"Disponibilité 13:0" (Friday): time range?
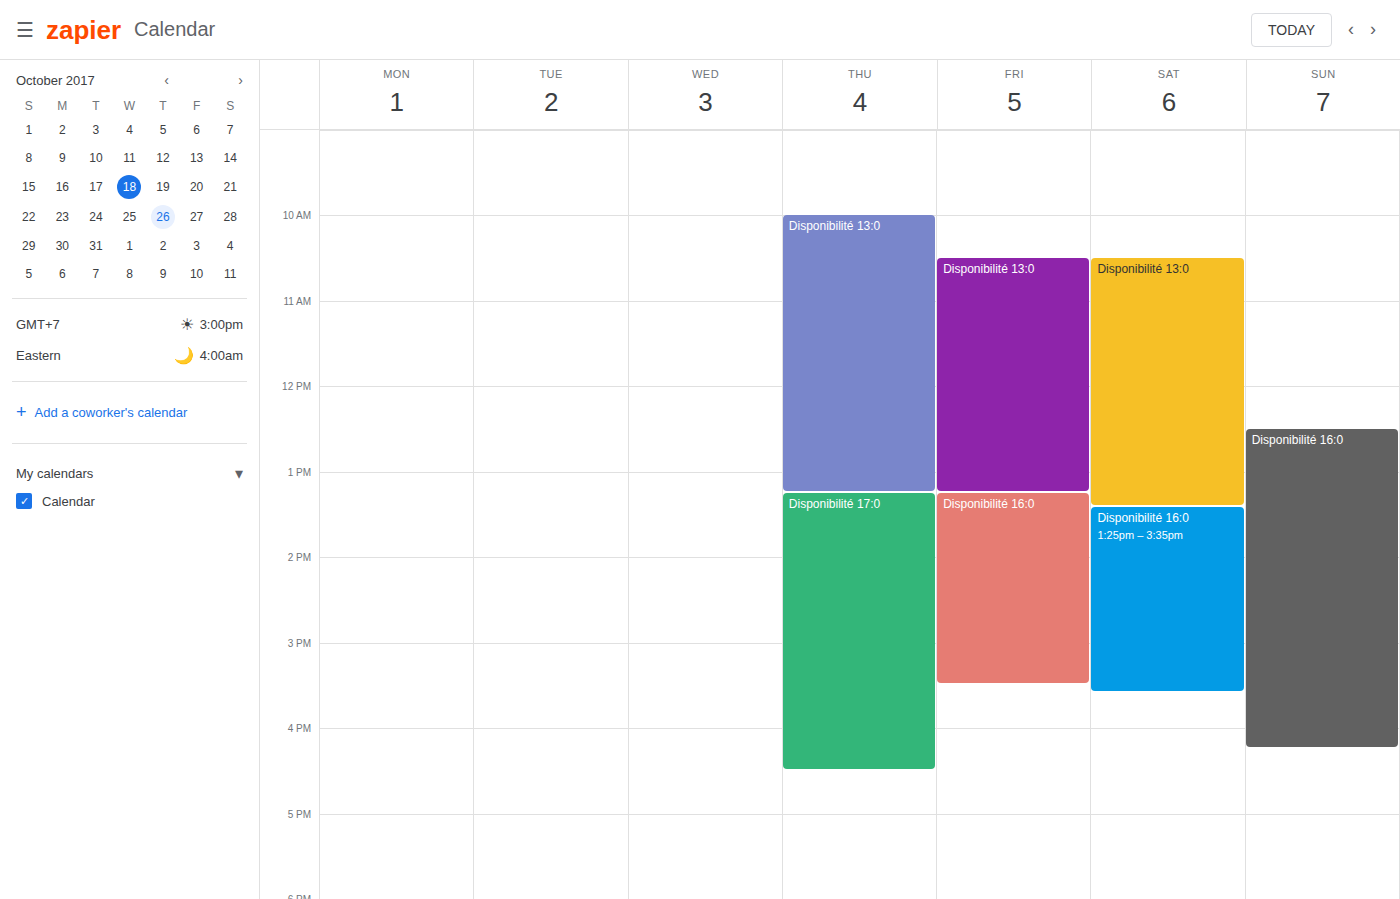
10:30 AM to 1:15 PM